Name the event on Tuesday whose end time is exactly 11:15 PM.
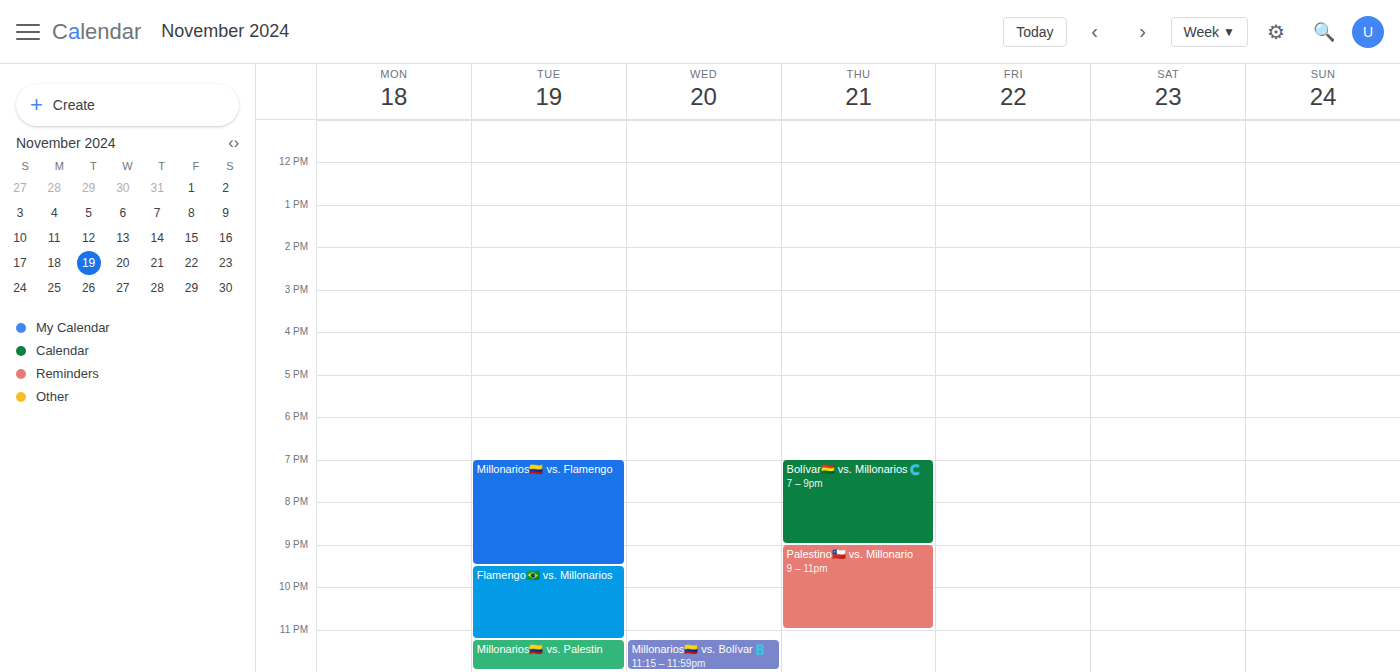
"Flamengo🇧🇷 vs. Millonarios"